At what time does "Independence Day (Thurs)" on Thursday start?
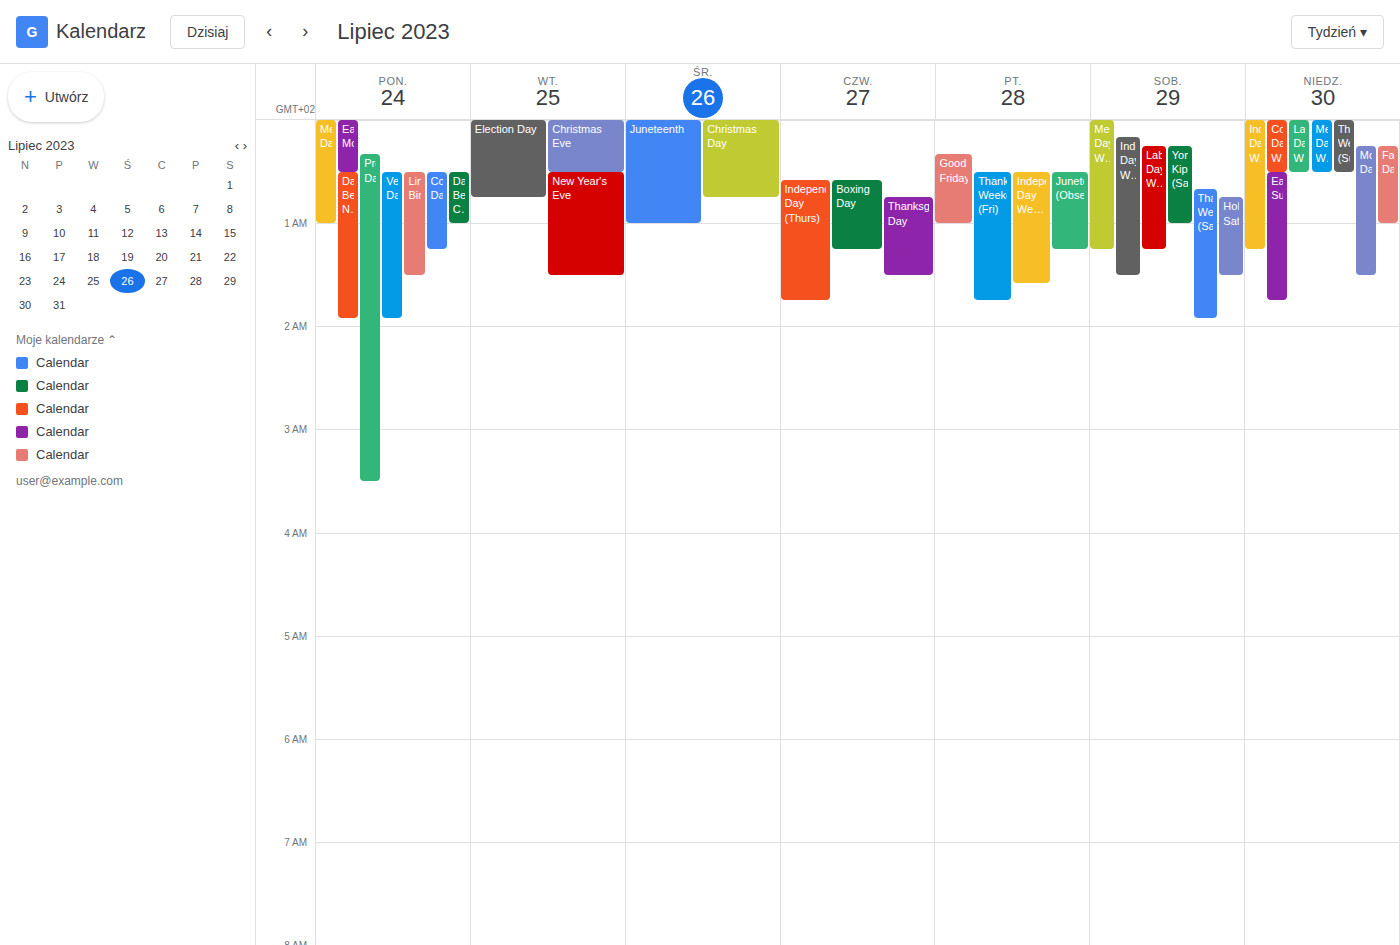
12:35 AM